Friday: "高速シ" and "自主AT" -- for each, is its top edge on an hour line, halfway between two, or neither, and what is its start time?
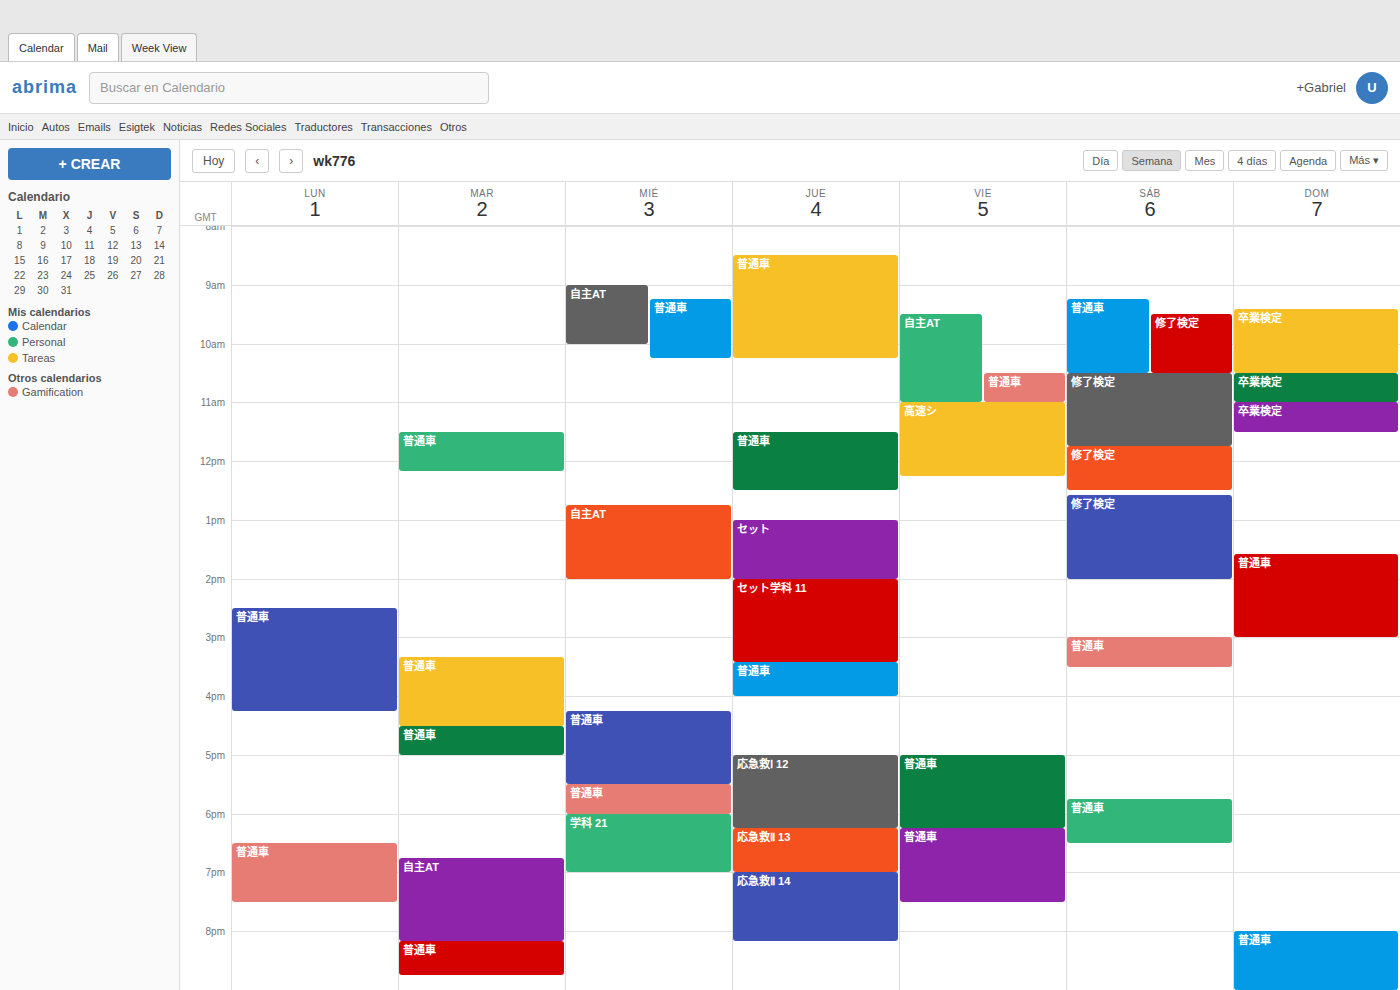
"高速シ": 11:00 AM, exactly on the 11 AM line. "自主AT": 9:30 AM, halfway between the 9 AM and 10 AM lines.